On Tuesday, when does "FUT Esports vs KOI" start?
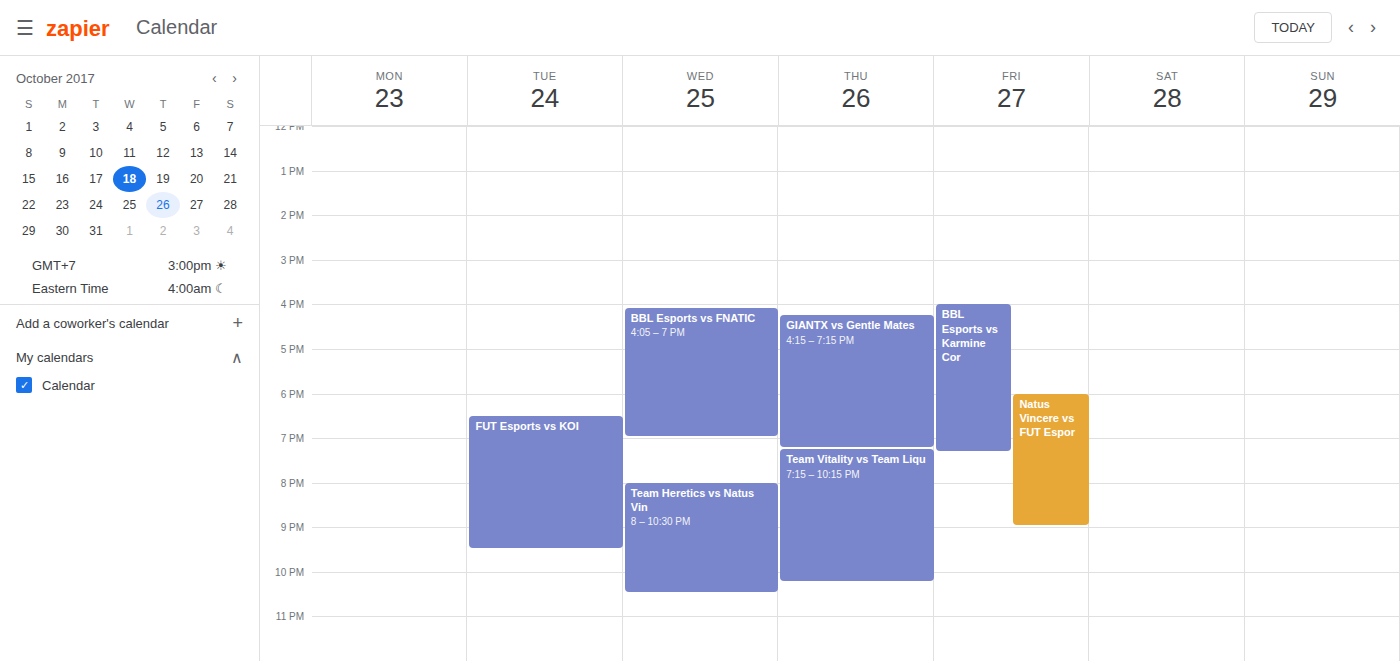
6:30 PM